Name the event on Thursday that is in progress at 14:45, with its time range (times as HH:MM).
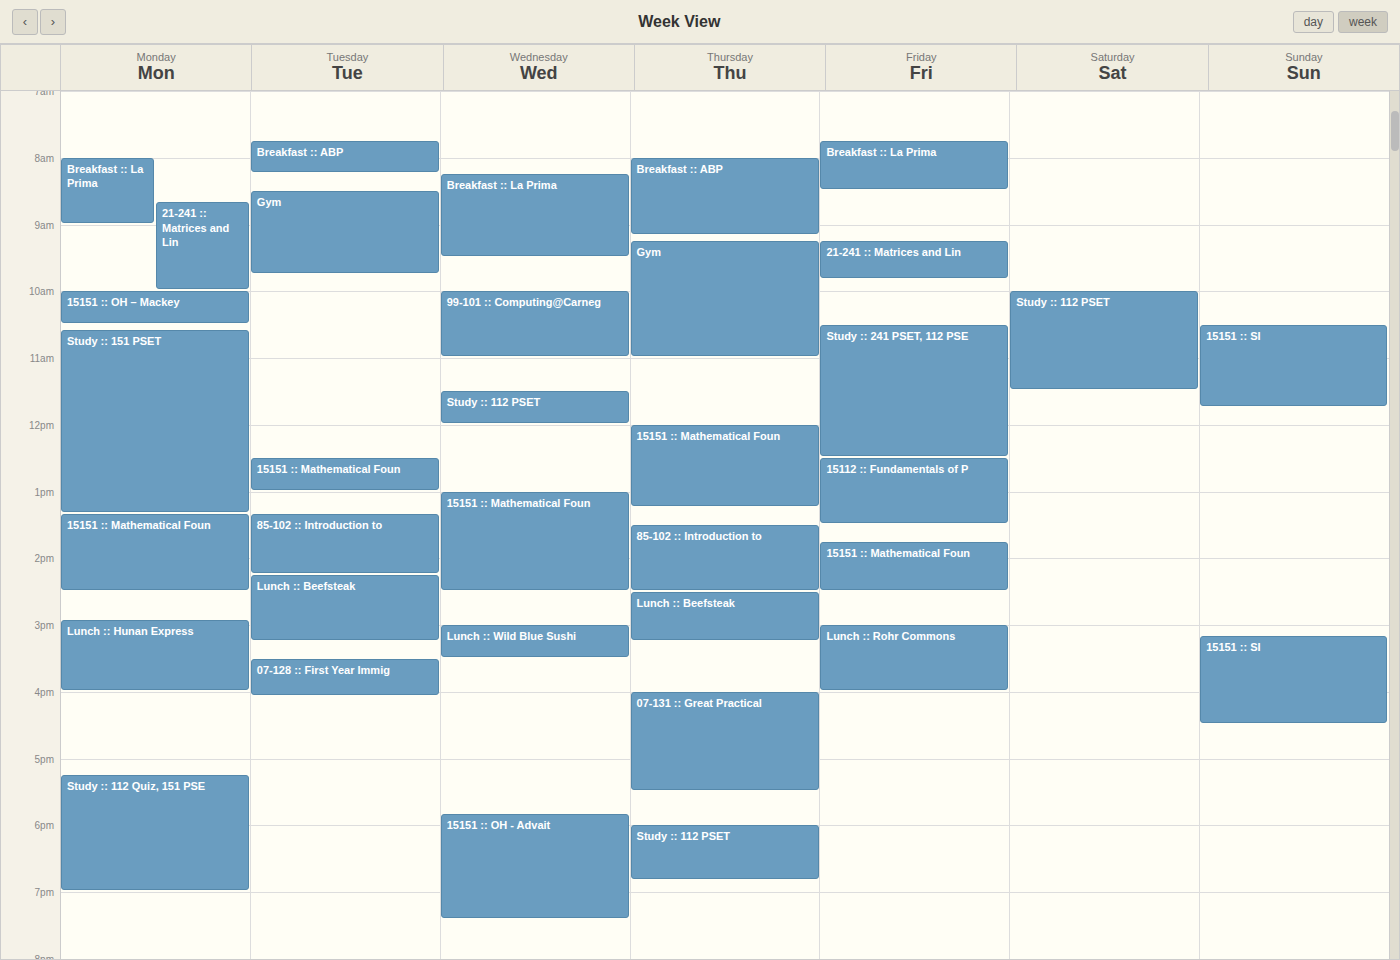
"Lunch :: Beefsteak", 14:30 to 15:15